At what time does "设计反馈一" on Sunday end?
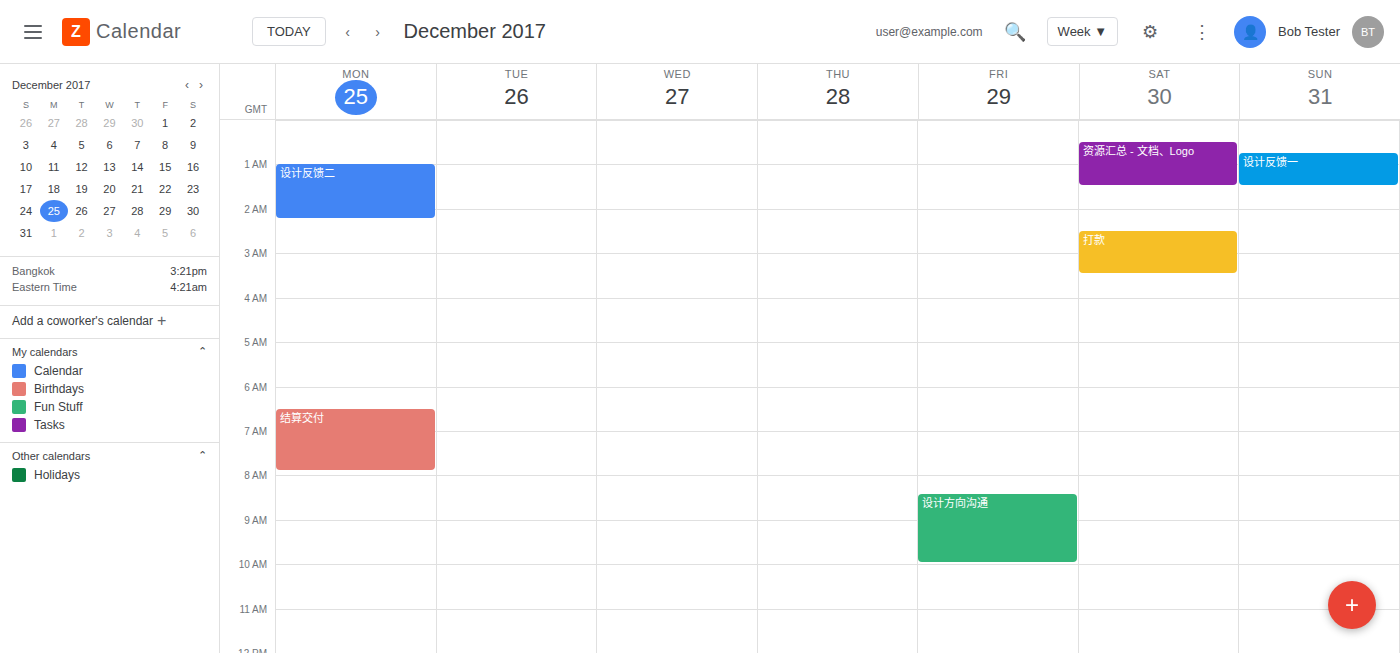
01:30